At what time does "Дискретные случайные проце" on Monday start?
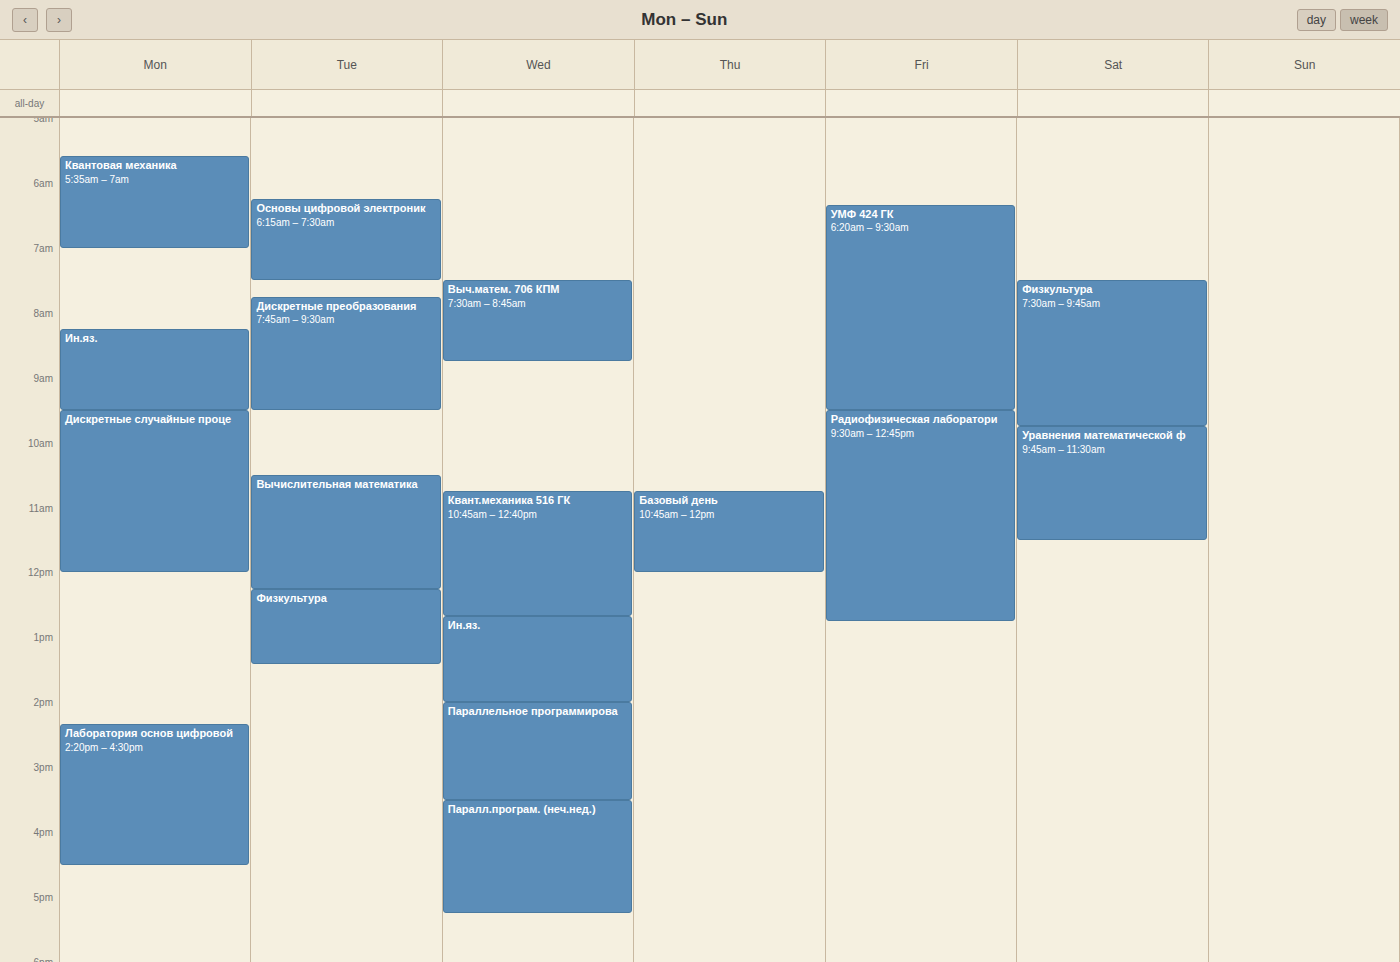
9:30 AM